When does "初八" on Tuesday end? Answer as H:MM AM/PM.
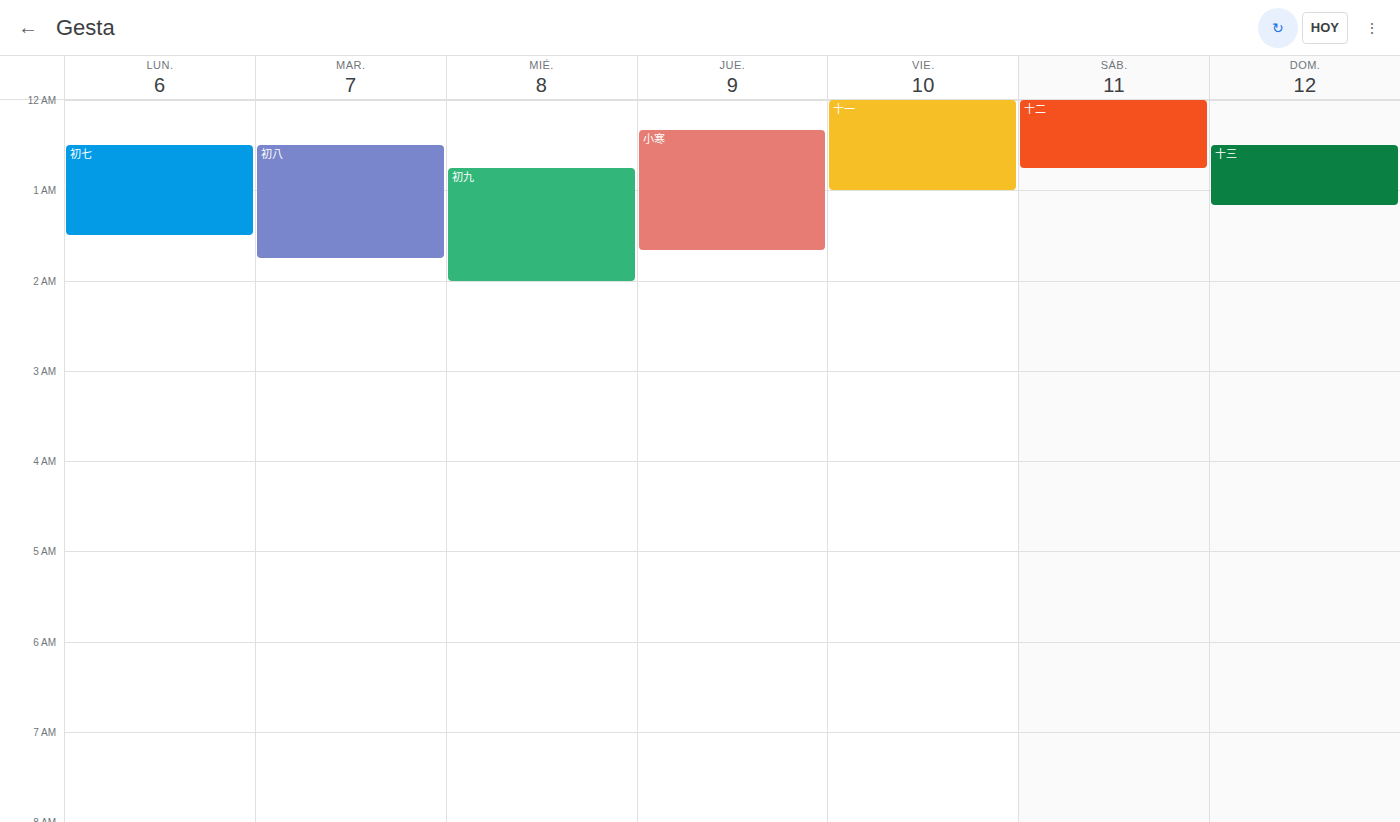
1:45 AM